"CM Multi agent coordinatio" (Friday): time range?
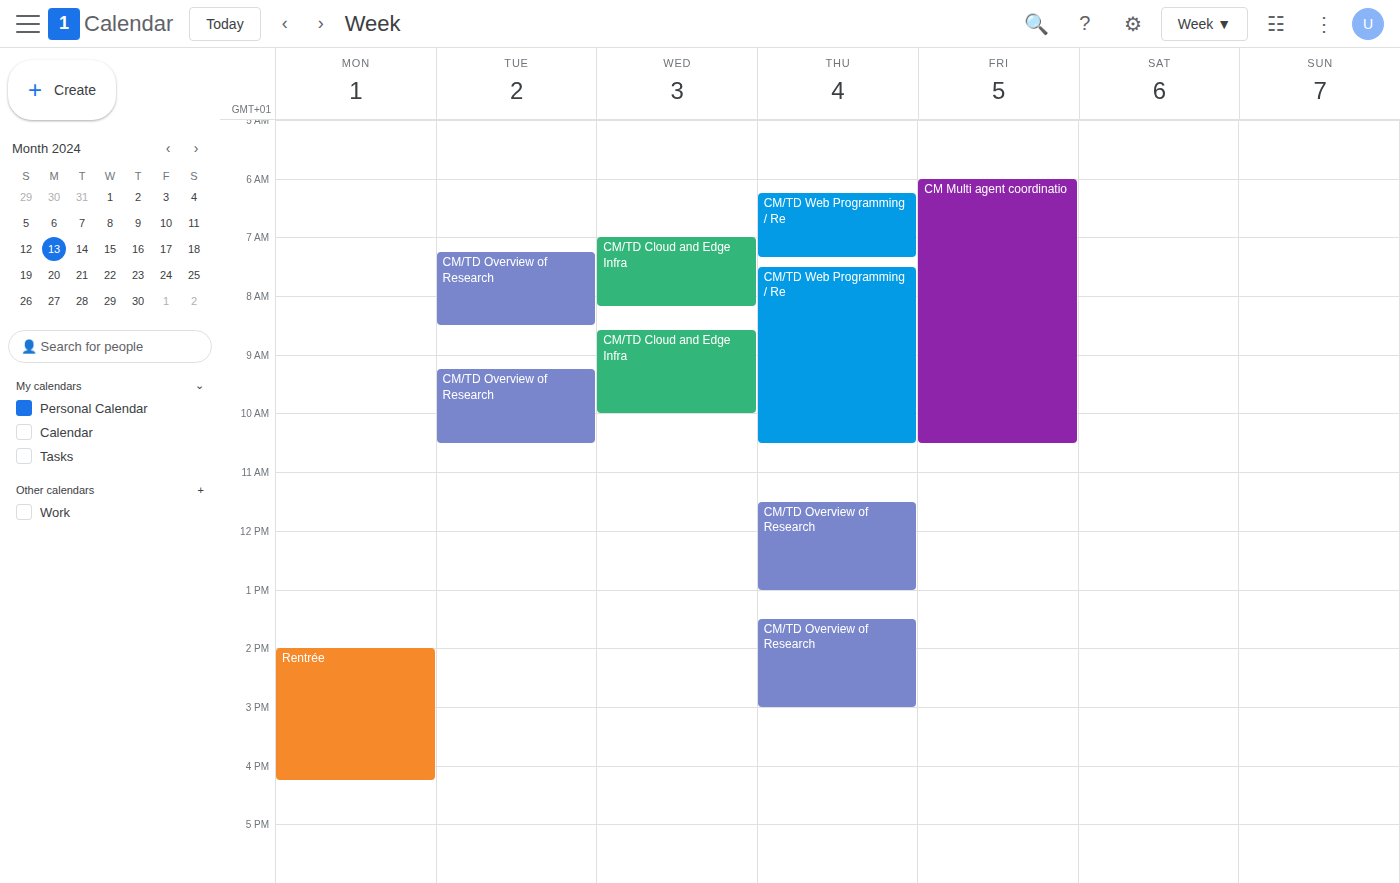
6:00 AM to 10:30 AM